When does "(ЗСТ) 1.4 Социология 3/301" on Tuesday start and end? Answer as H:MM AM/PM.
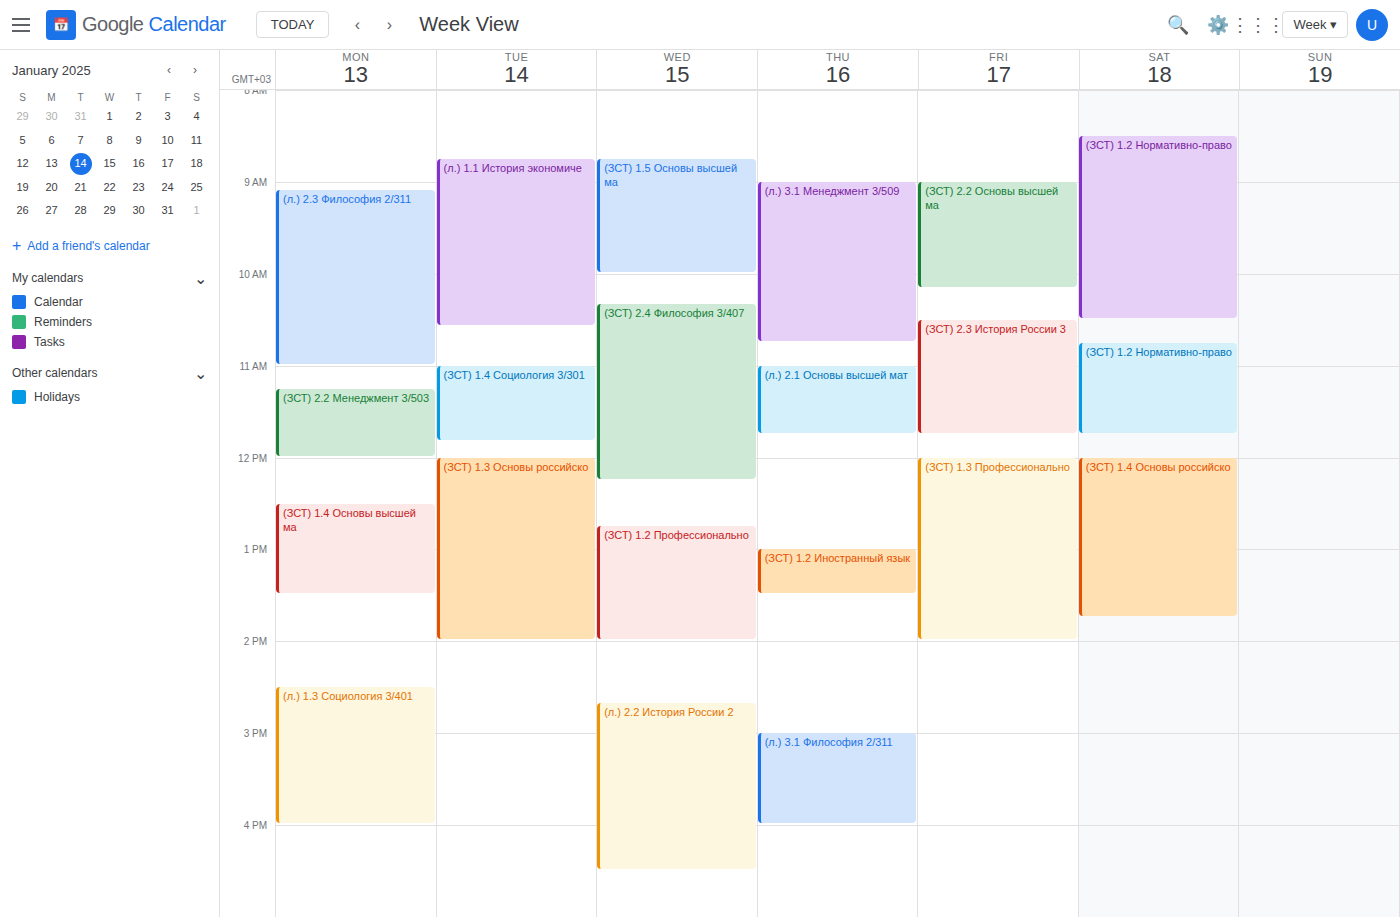
11:00 AM to 11:50 AM